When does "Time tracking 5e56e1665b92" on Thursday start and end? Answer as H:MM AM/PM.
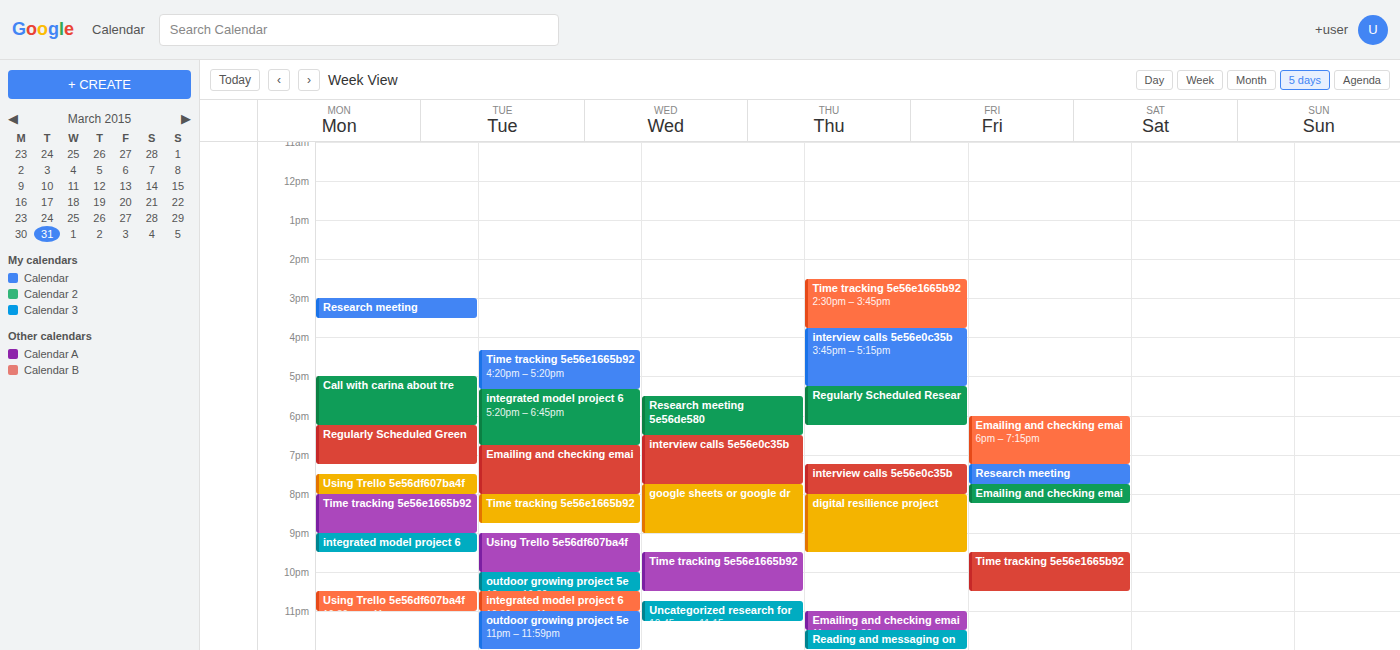
2:30 PM to 3:45 PM